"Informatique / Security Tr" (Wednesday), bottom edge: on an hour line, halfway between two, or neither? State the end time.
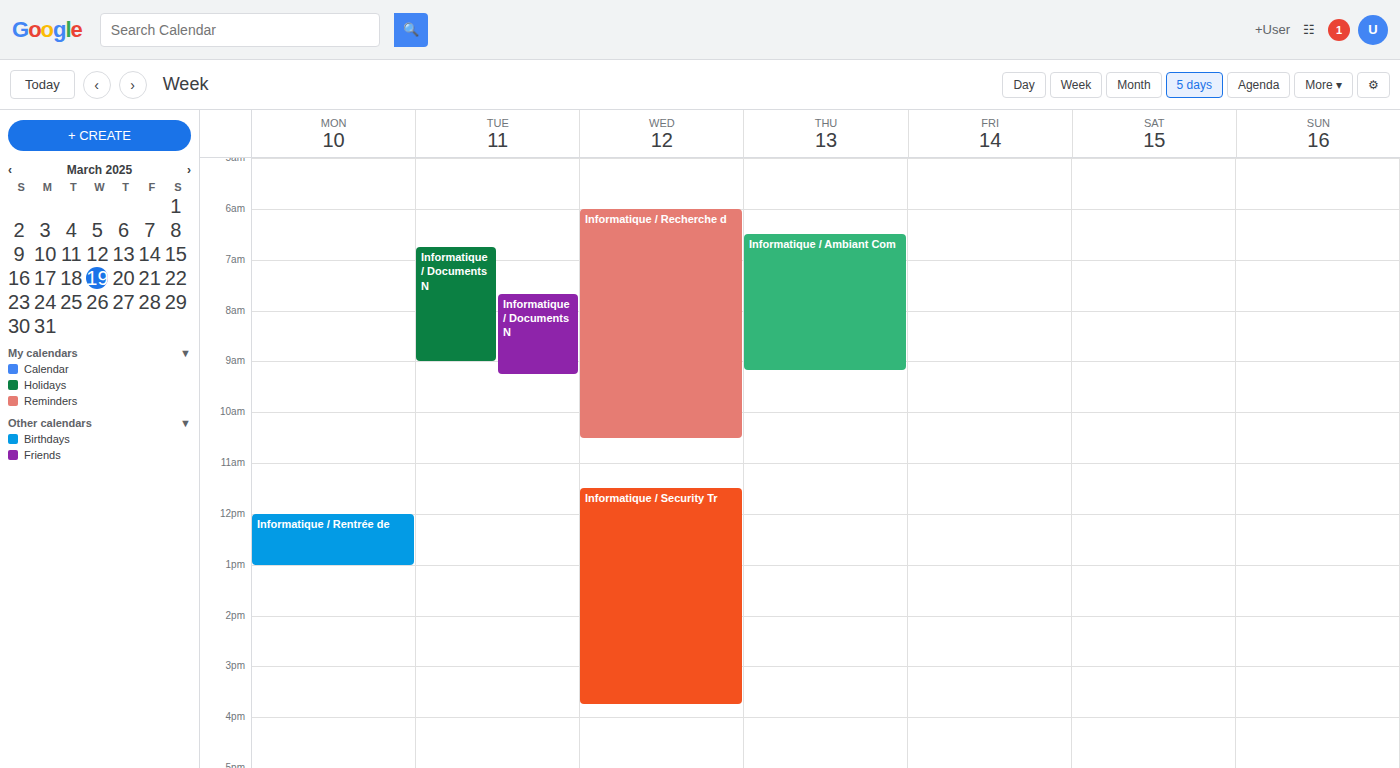
3:45 PM -- neither: three quarters of the way from the 3 PM line to the 4 PM line.